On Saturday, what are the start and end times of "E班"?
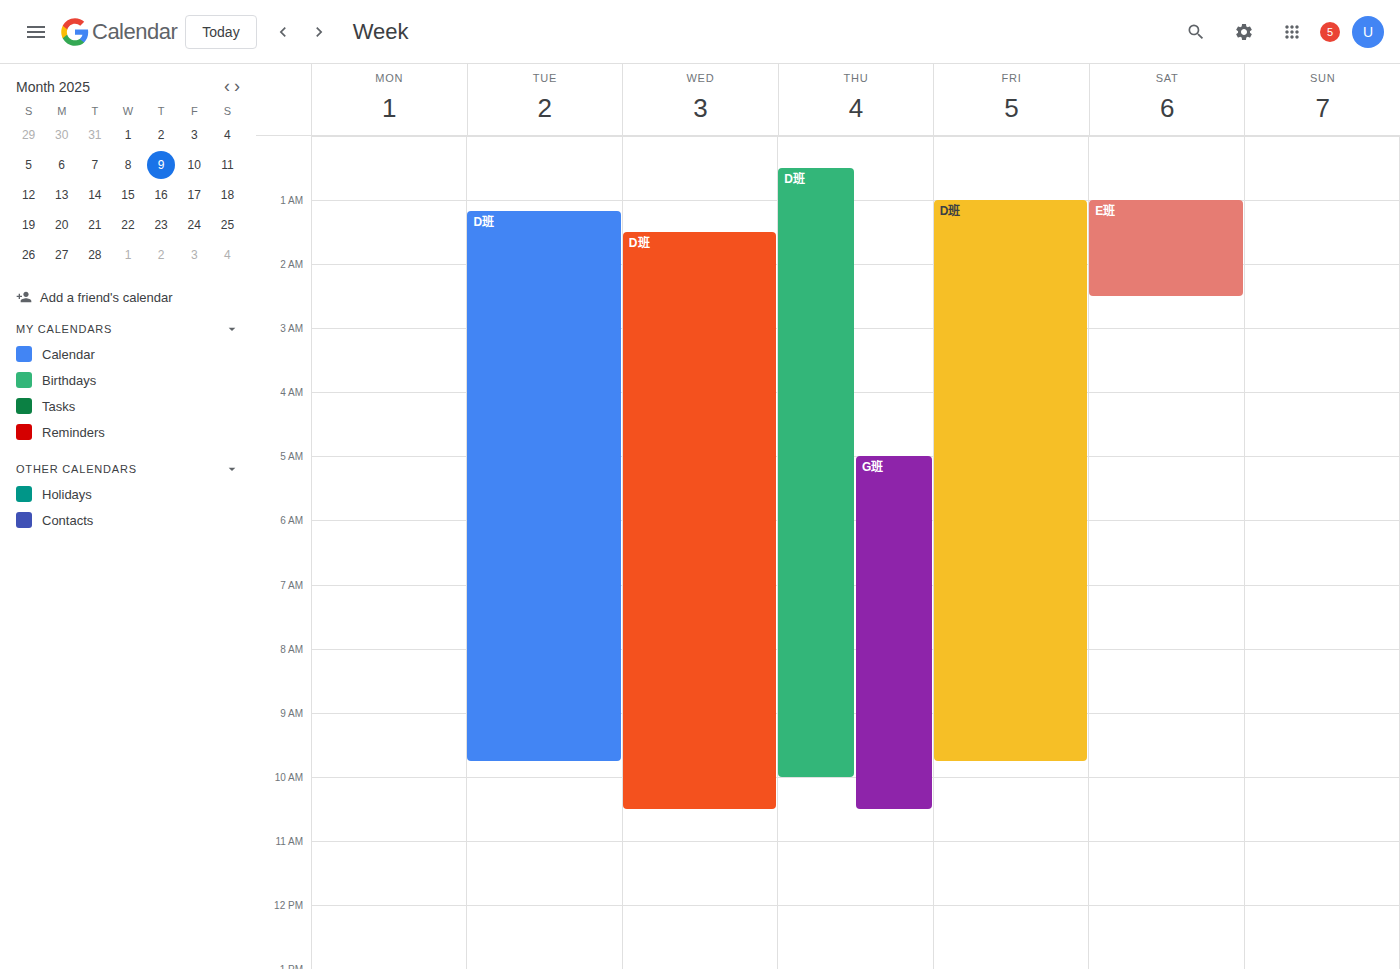
1:00 AM to 2:30 AM